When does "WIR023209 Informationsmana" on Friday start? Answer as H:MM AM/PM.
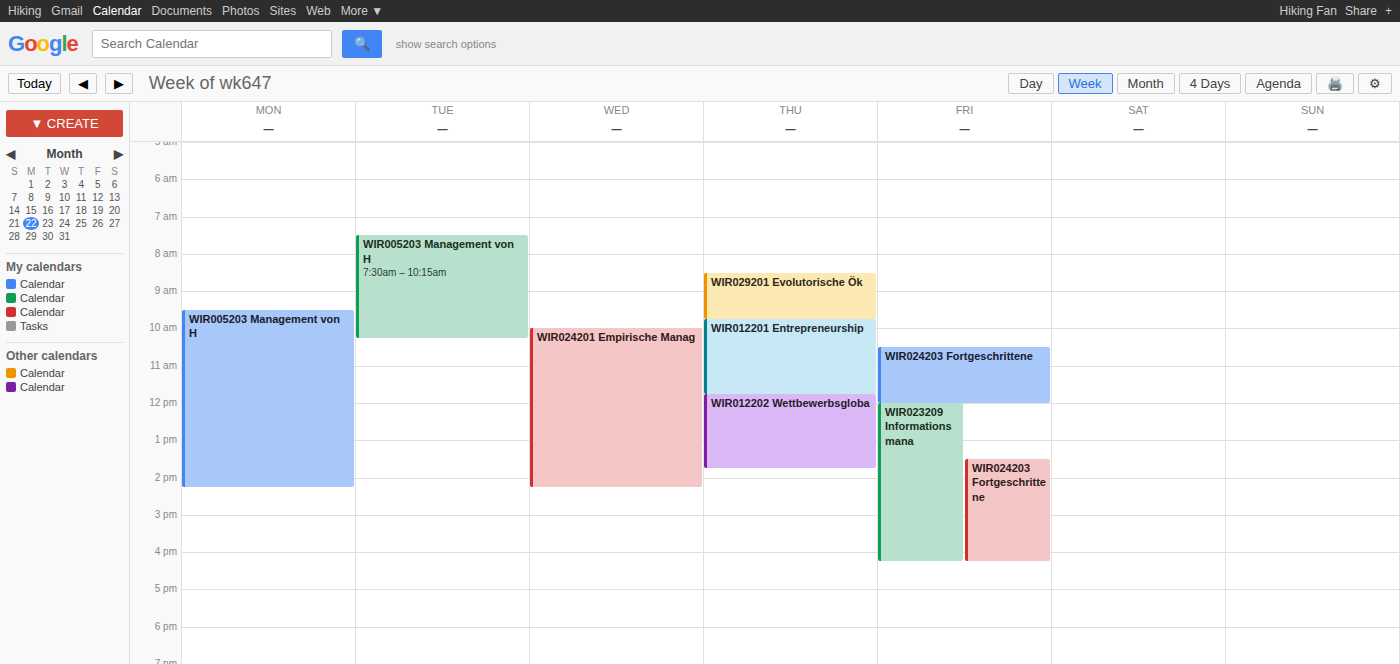
12:00 PM